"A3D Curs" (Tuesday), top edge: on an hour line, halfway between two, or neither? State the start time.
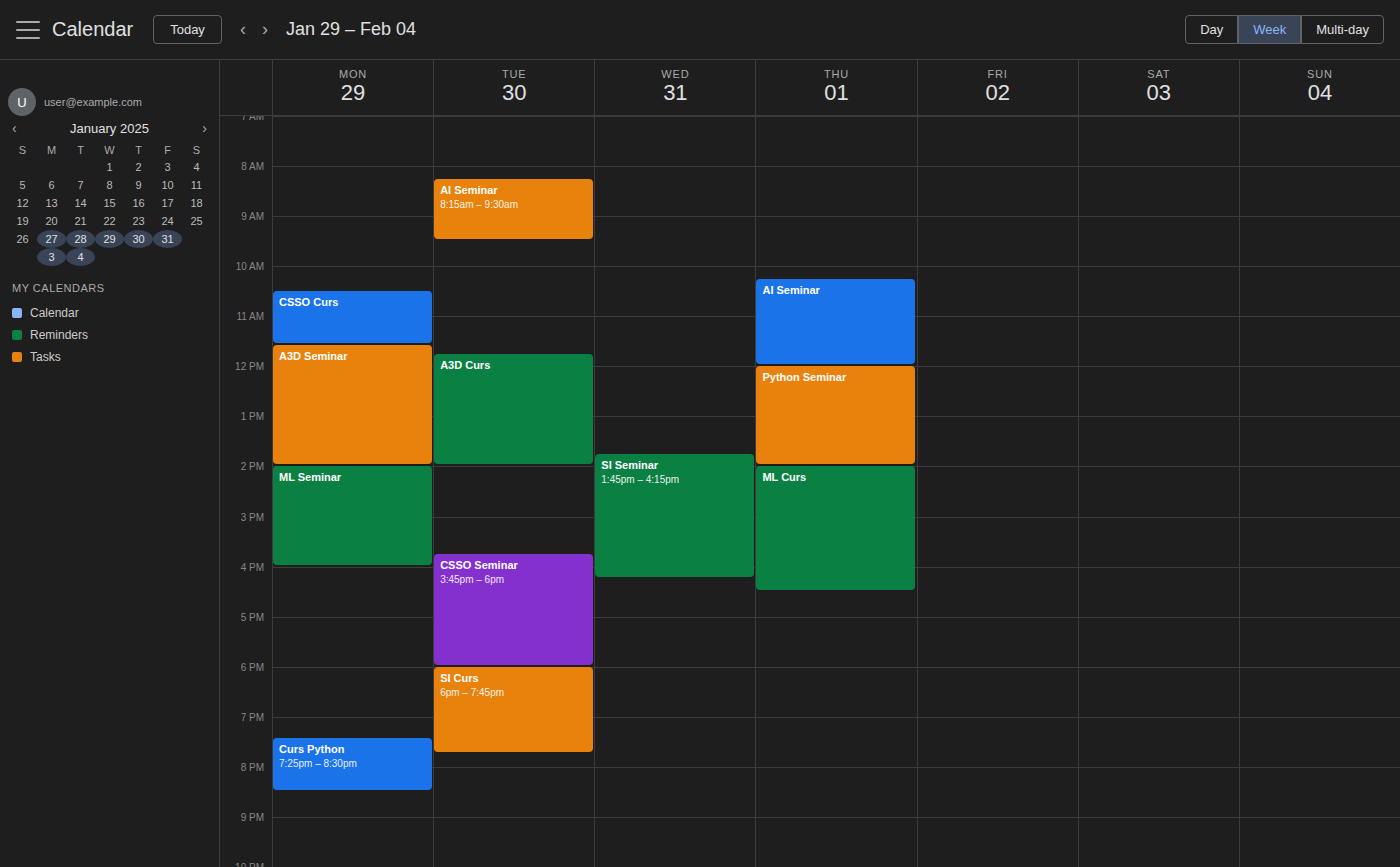
11:45 AM -- neither: three quarters of the way from the 11 AM line to the 12 PM line.